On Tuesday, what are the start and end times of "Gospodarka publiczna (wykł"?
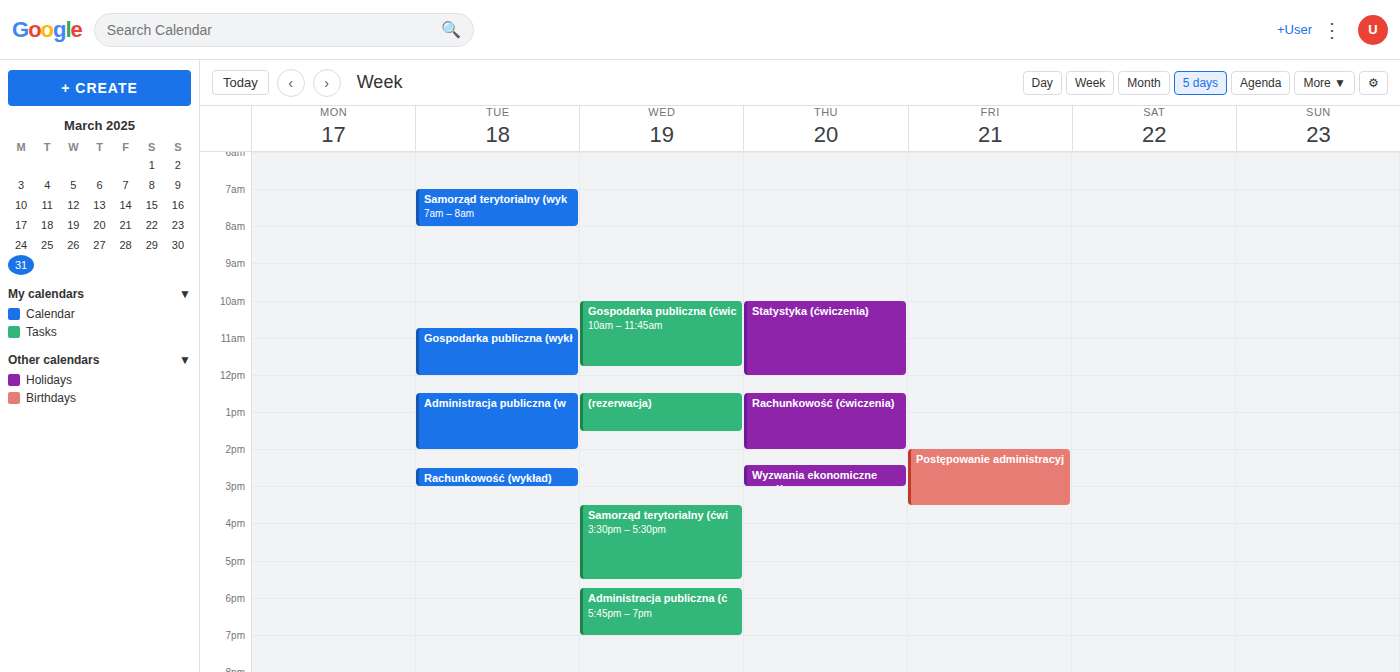
10:45 AM to 12:00 PM